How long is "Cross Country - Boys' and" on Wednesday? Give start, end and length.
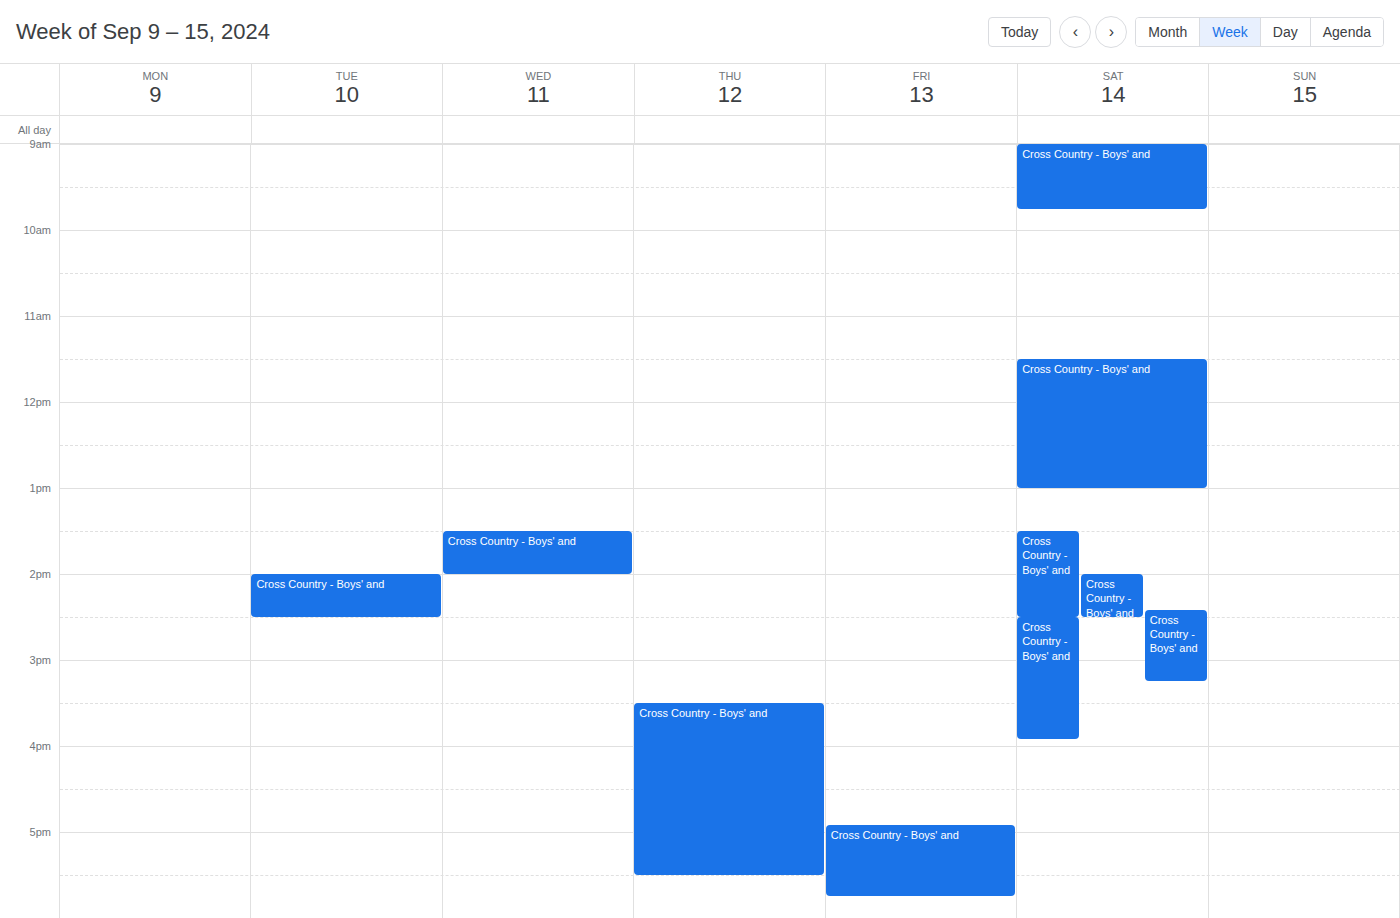
1:30 PM to 2:00 PM, 30 minutes